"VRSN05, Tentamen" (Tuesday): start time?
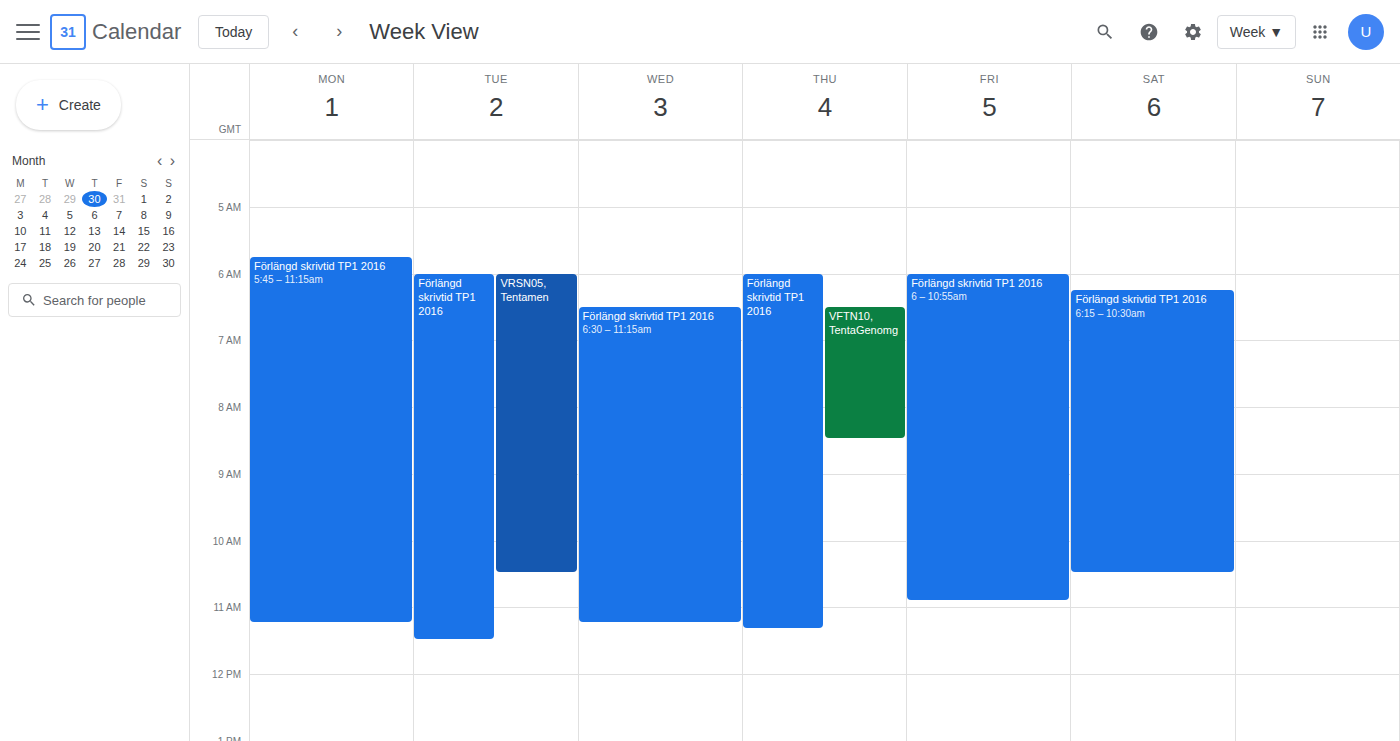
06:00